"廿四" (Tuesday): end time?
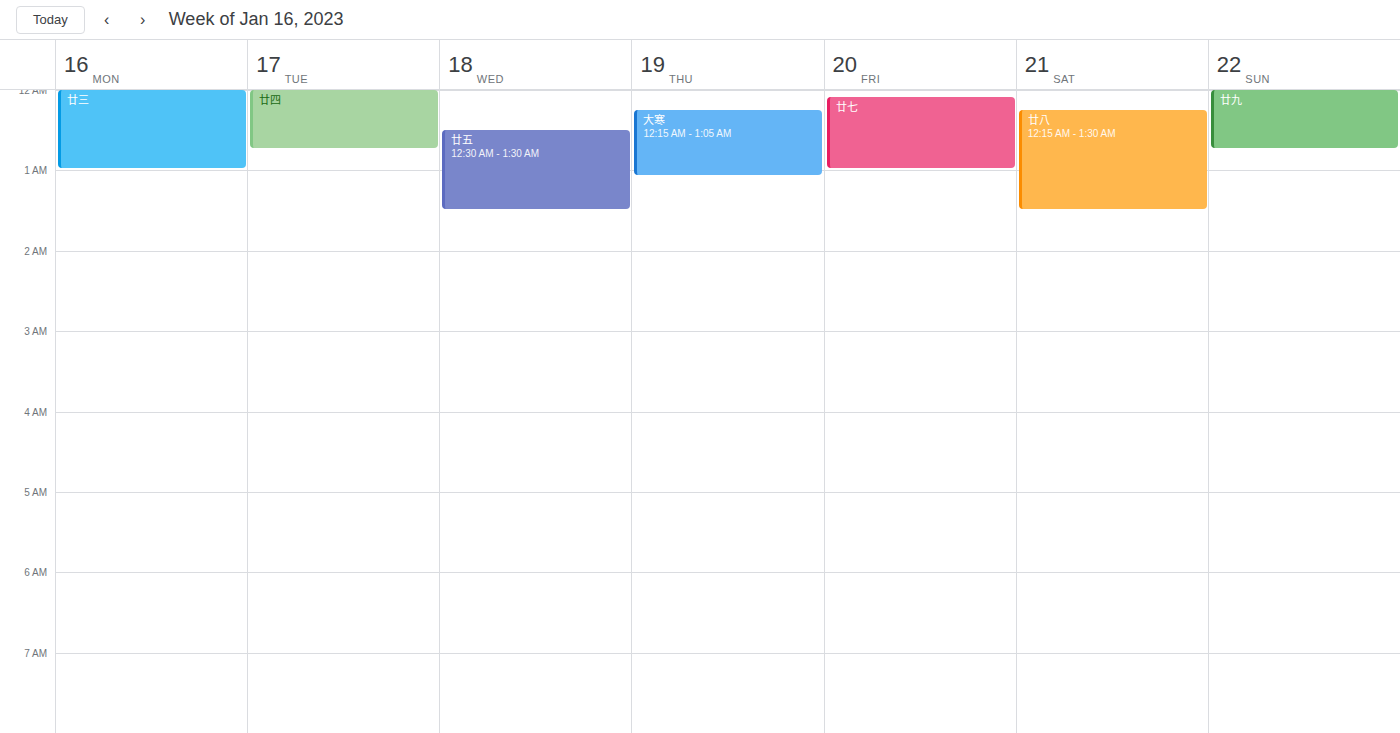
12:45 AM